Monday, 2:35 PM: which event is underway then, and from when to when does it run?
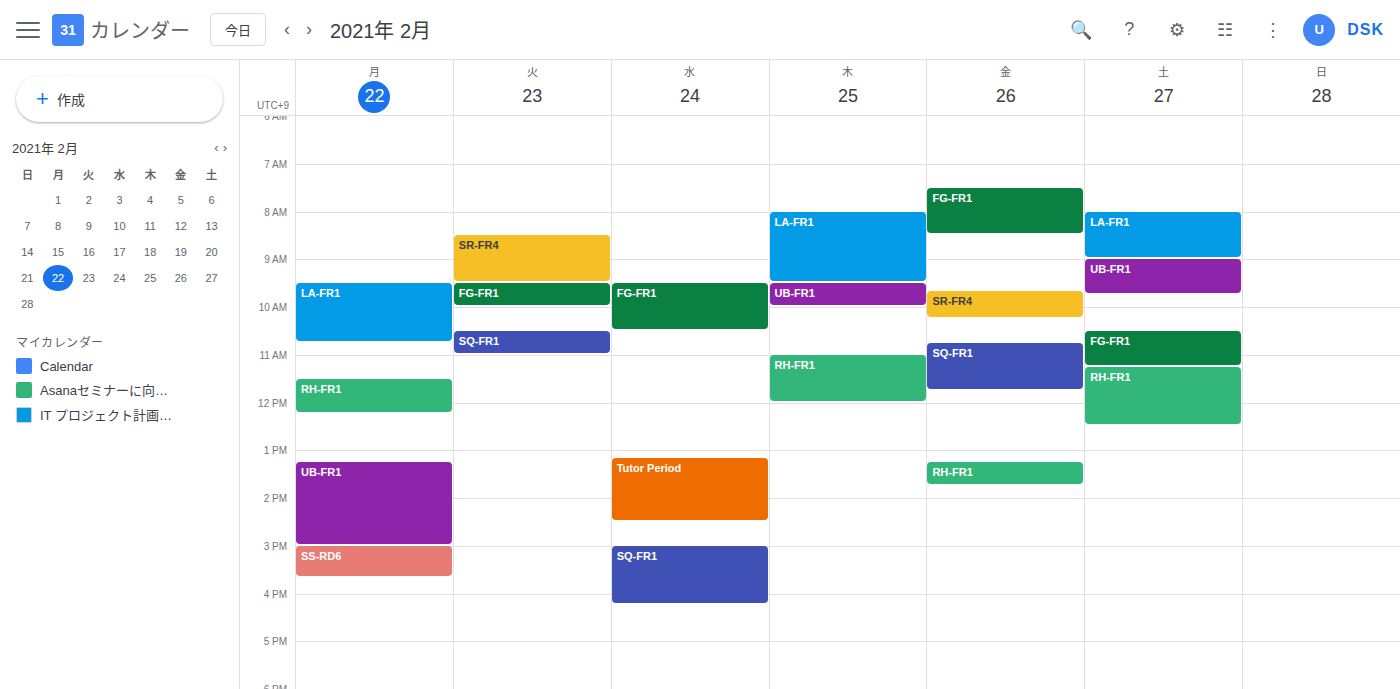
"UB-FR1", 1:15 PM to 3:00 PM